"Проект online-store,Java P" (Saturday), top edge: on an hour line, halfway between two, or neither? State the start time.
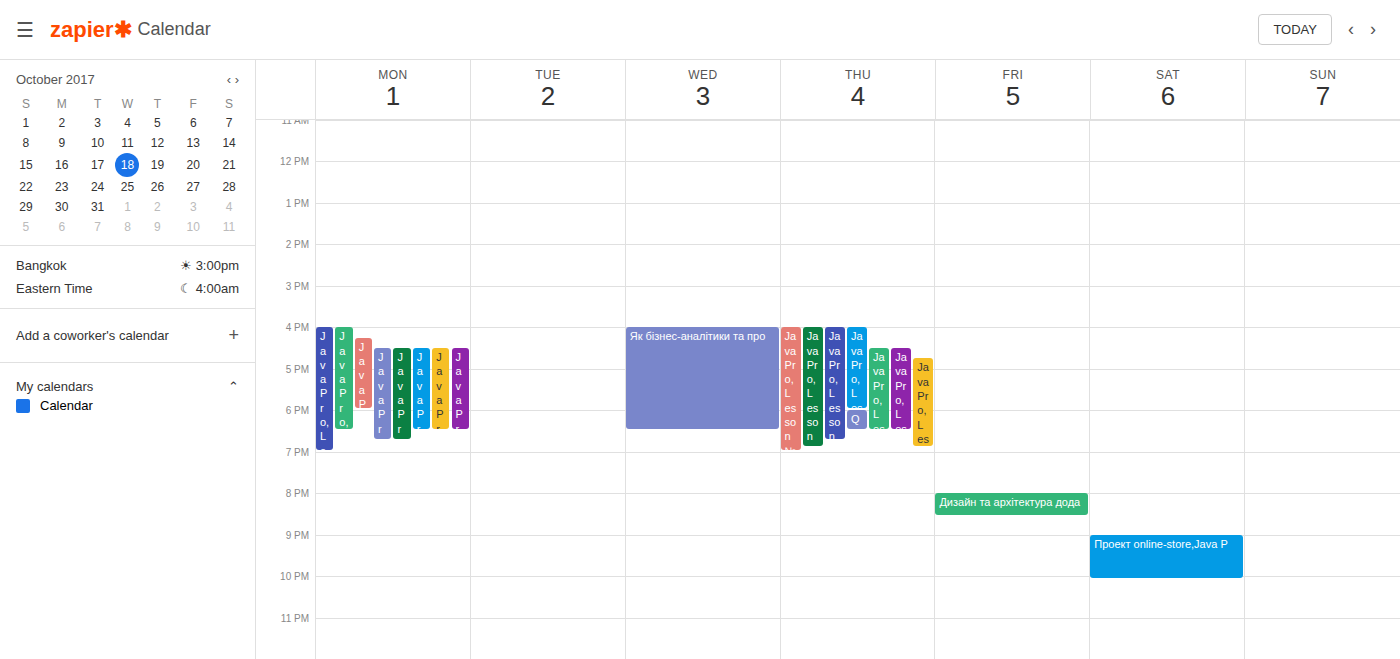
21:00 -- exactly on the 21:00 line.